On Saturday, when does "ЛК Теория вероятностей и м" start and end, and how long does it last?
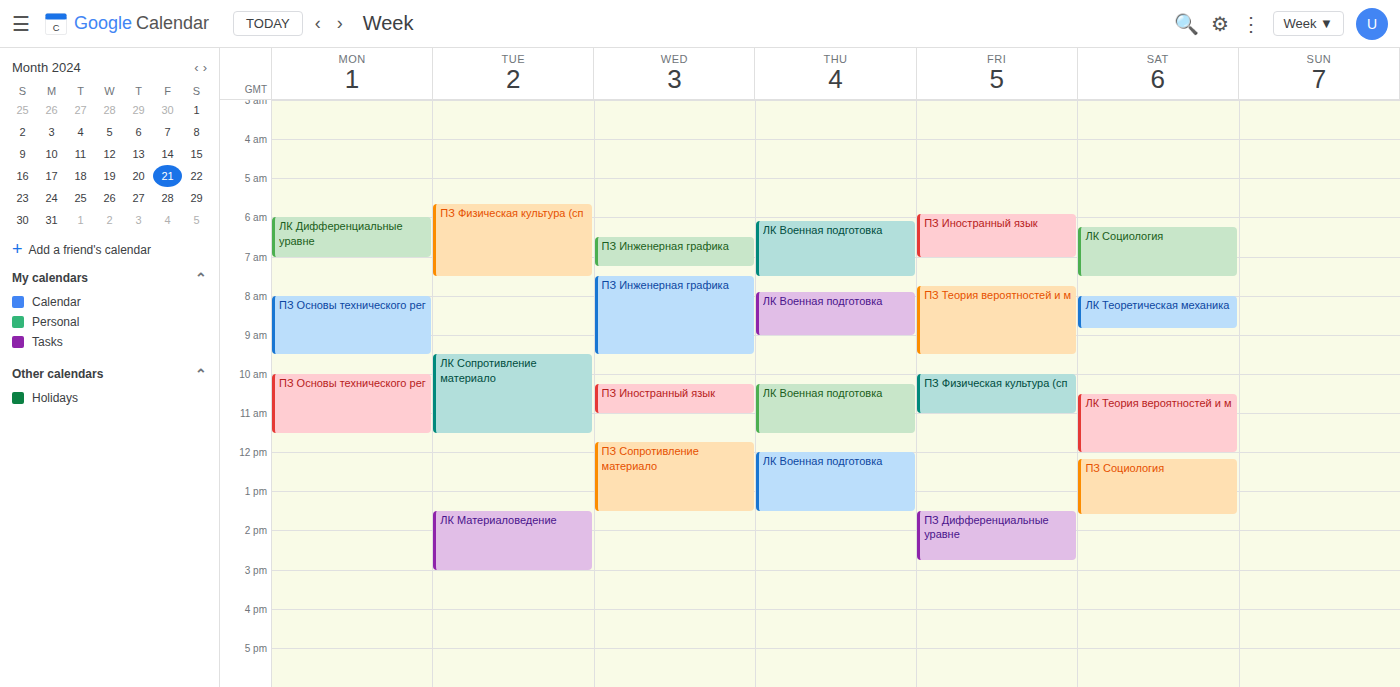
10:30 to 12:00, 1 hour 30 minutes